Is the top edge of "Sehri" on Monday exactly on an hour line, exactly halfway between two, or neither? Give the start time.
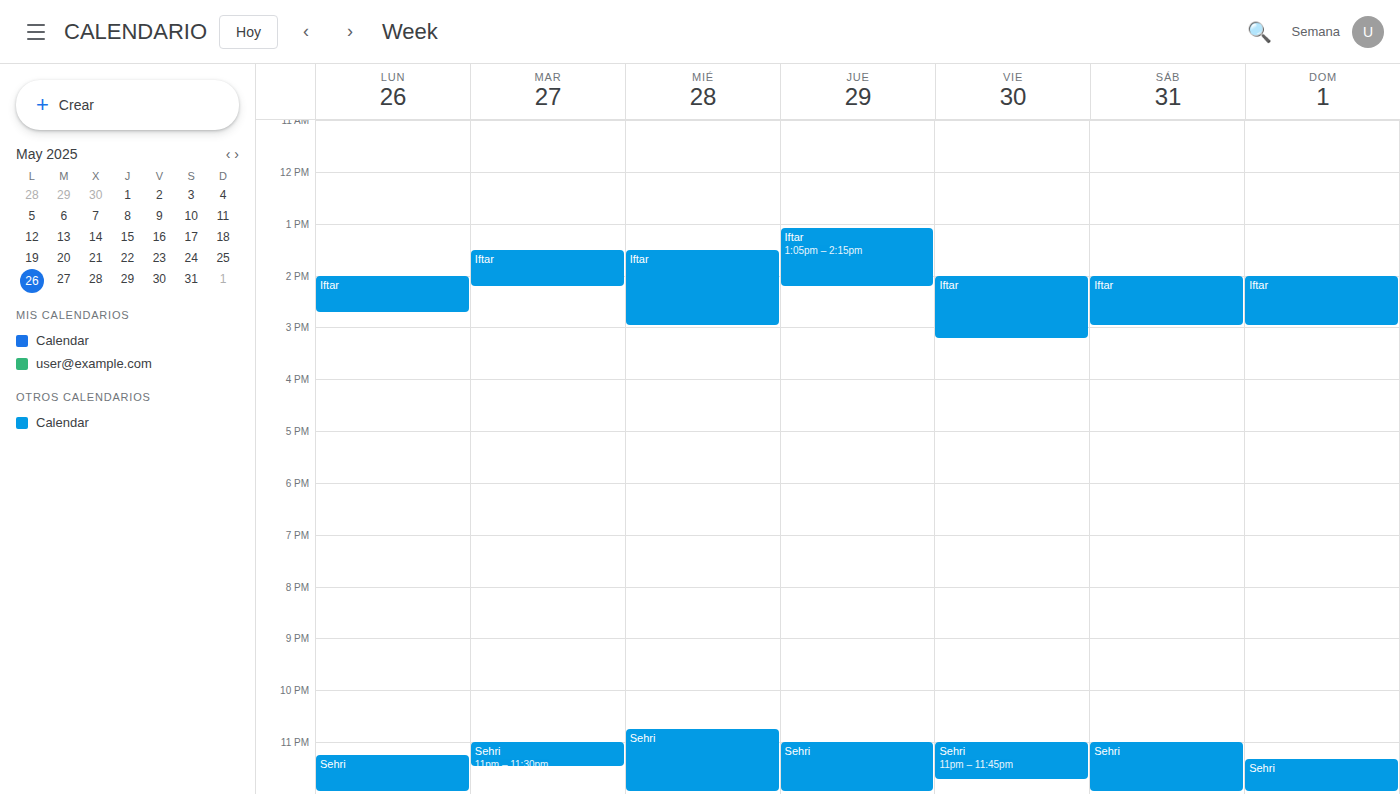
11:15 PM -- neither: a quarter of the way from the 11 PM line to the 12 AM line.